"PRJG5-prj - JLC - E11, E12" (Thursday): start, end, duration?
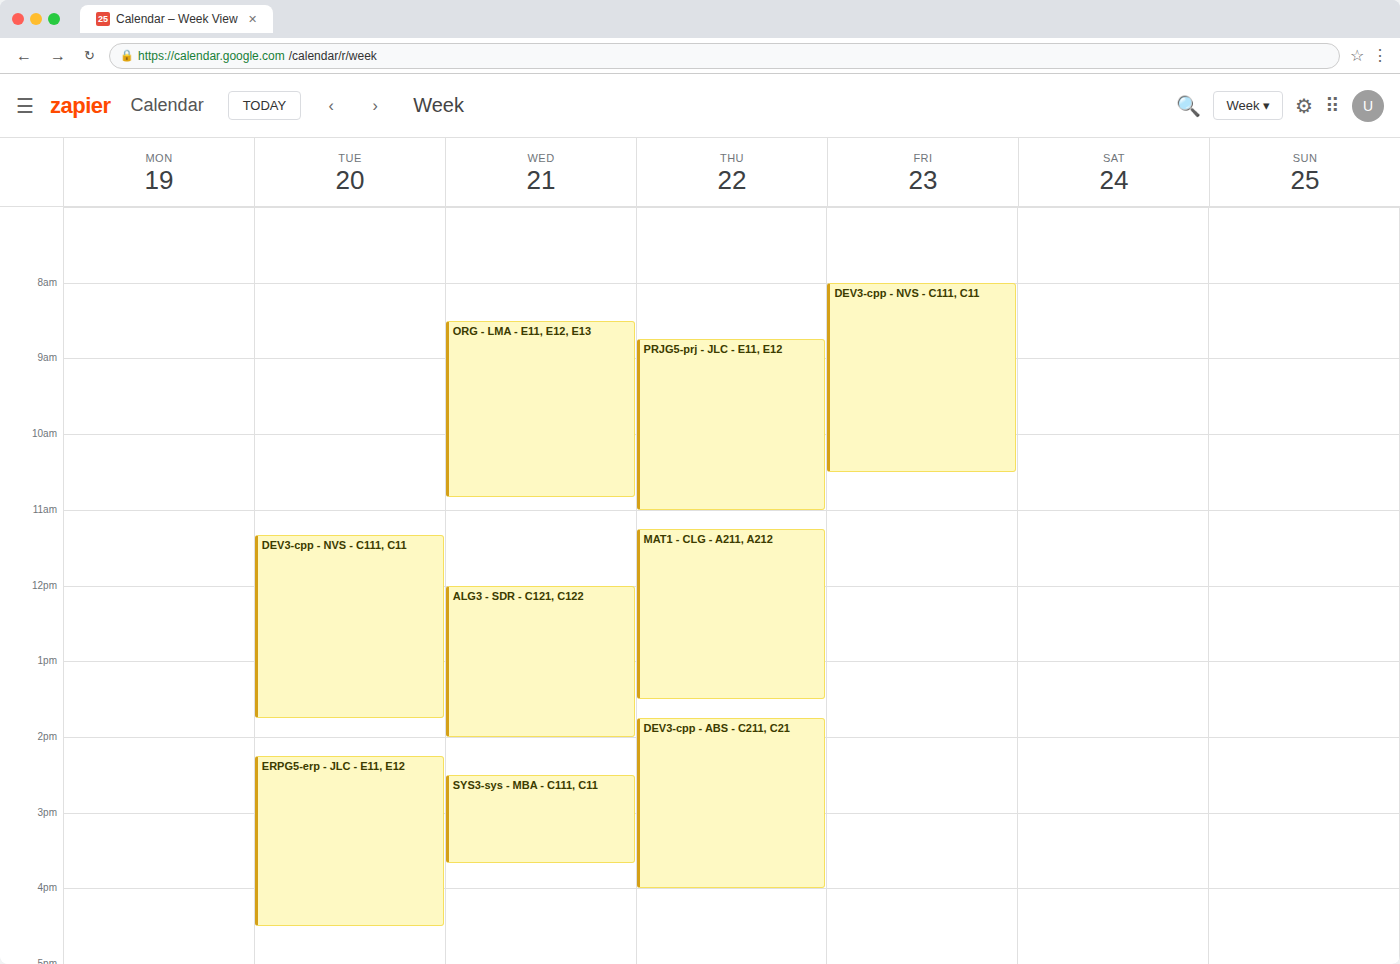
8:45 AM to 11:00 AM, 2 hours 15 minutes